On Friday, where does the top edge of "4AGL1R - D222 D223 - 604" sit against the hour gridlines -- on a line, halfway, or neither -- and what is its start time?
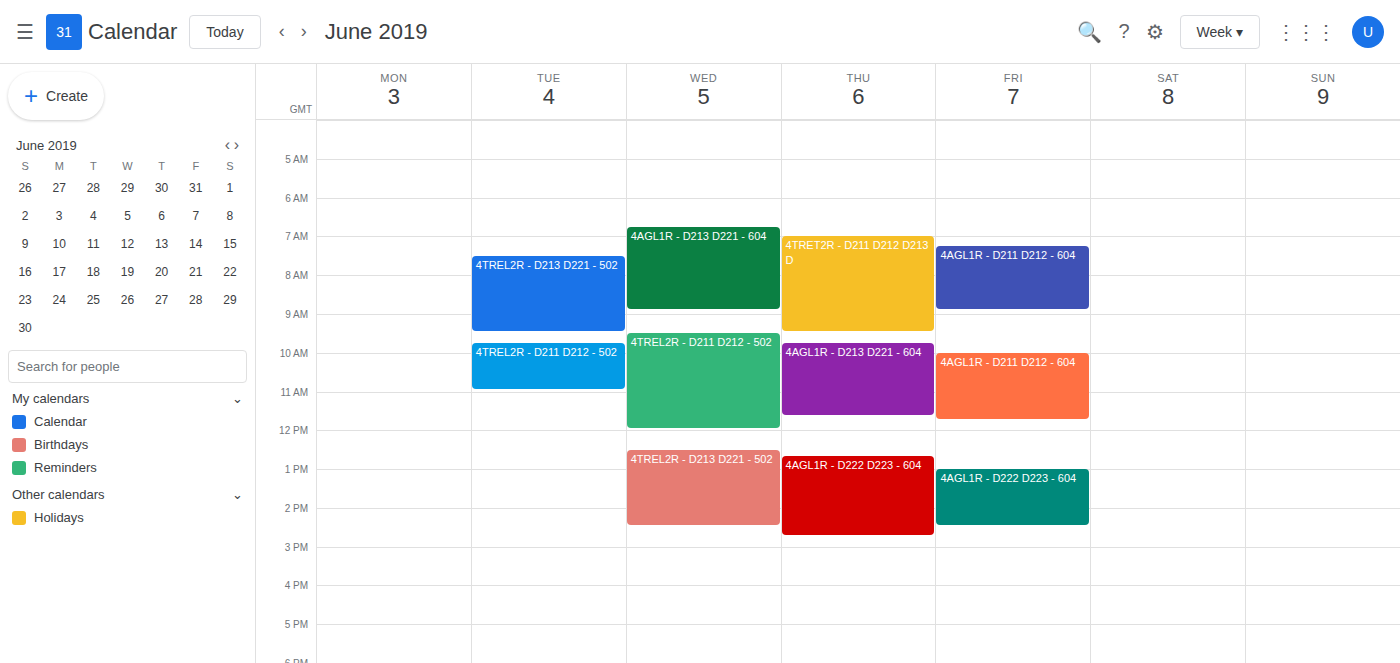
1:00 PM -- exactly on the 1 PM line.